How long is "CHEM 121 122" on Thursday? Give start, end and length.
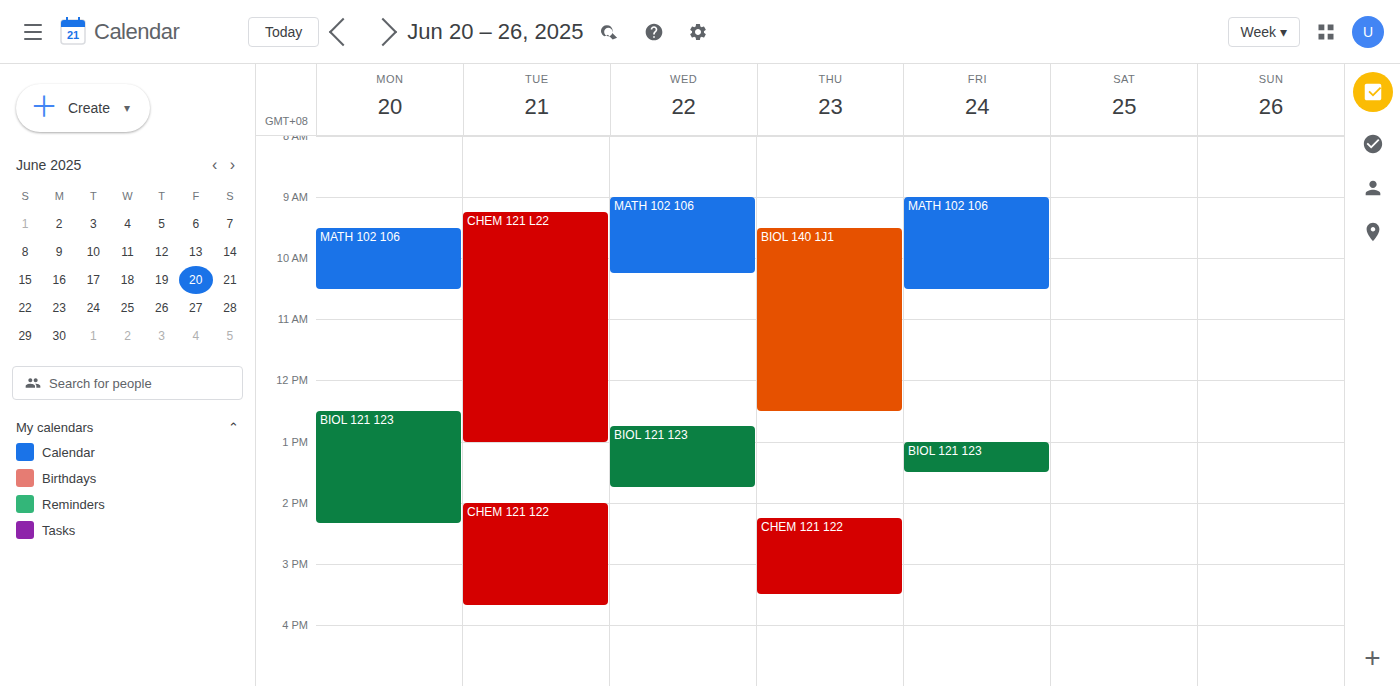
2:15 PM to 3:30 PM, 1 hour 15 minutes